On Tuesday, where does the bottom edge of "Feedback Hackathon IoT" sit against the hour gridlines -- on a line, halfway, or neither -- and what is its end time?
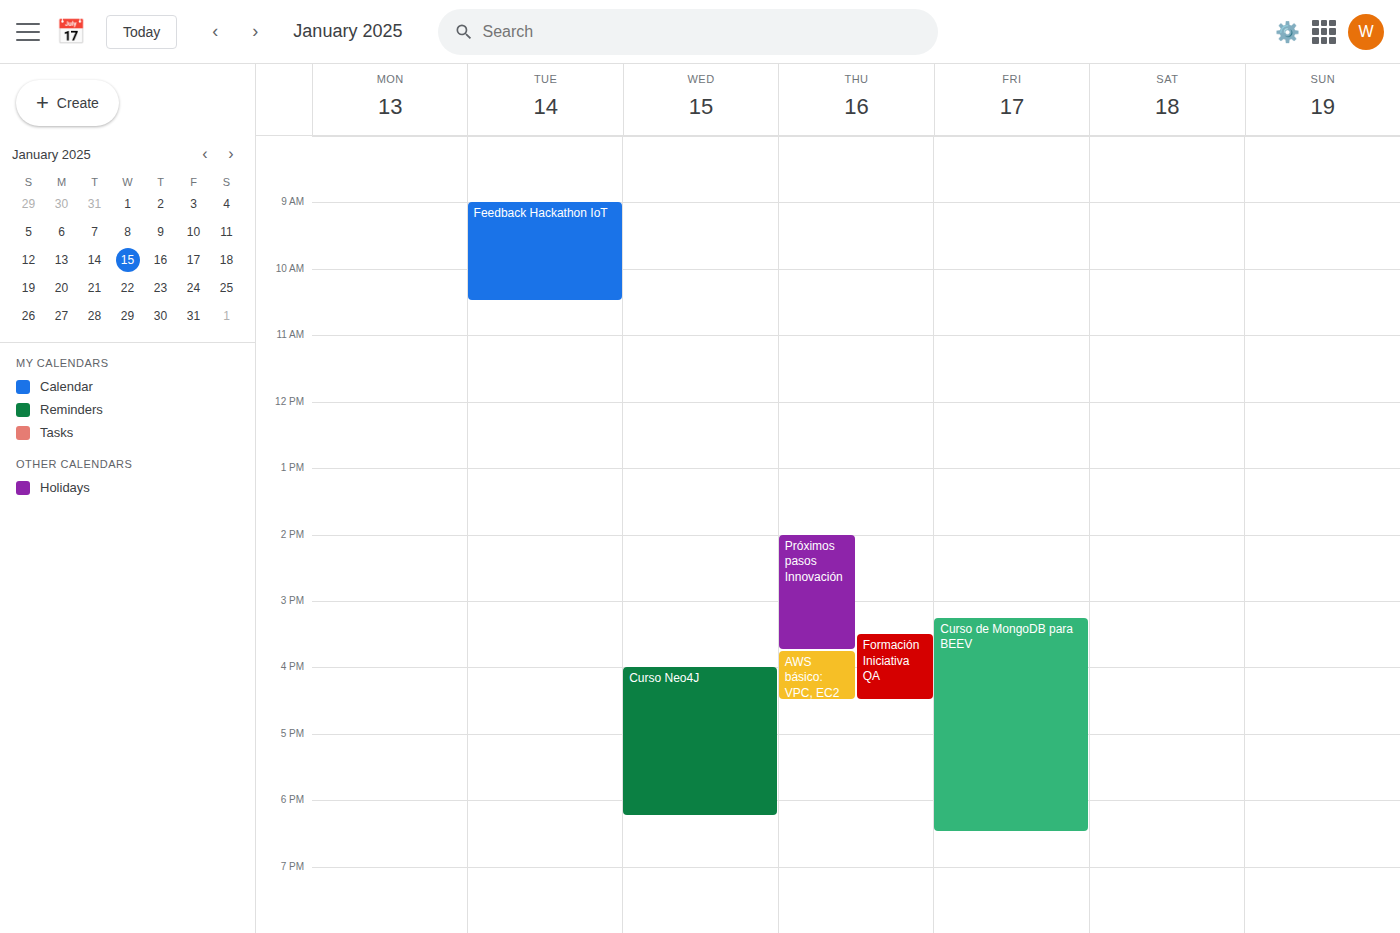
10:30 AM -- halfway between the 10 AM and 11 AM lines.